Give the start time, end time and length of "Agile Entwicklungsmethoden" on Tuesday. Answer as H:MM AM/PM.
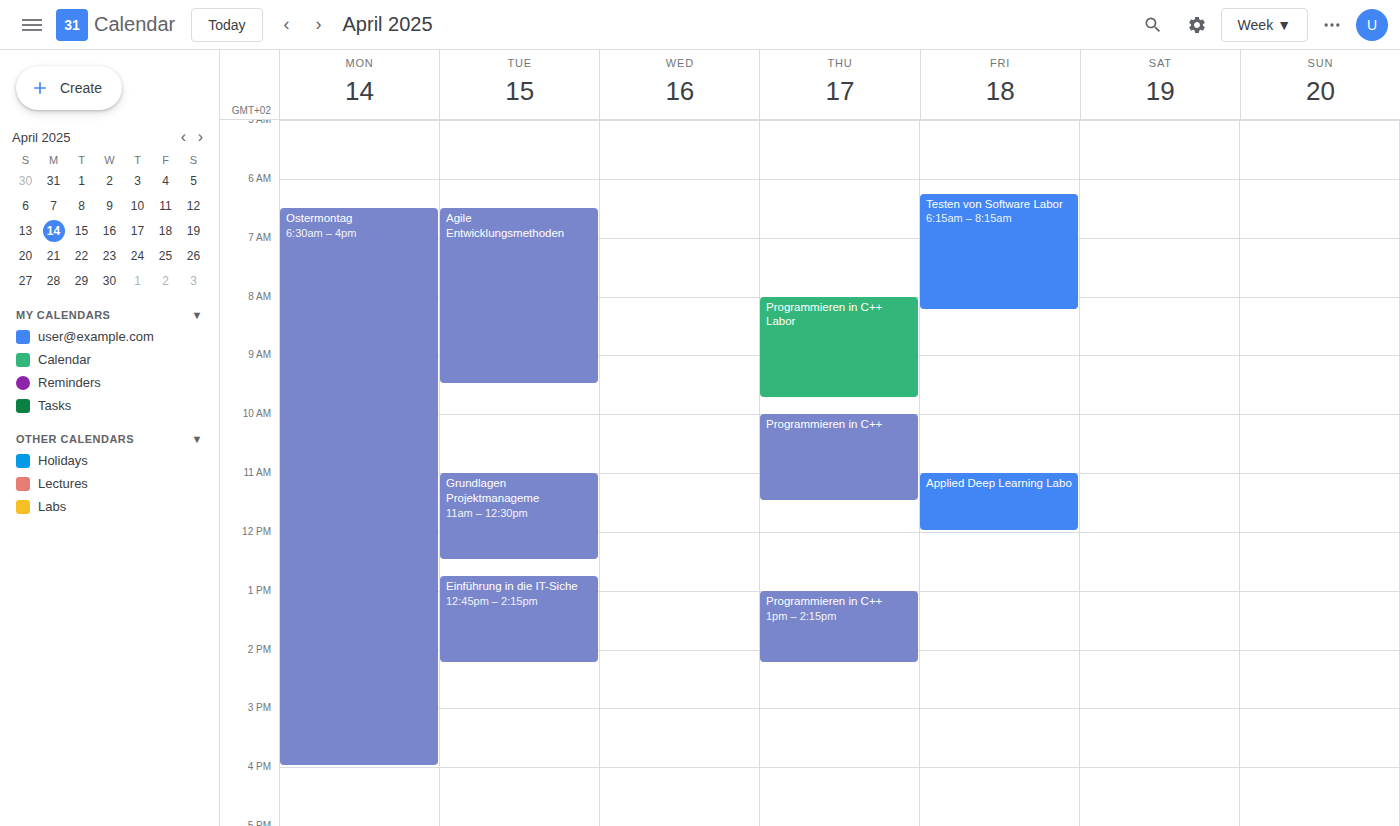
6:30 AM to 9:30 AM, 3 hours